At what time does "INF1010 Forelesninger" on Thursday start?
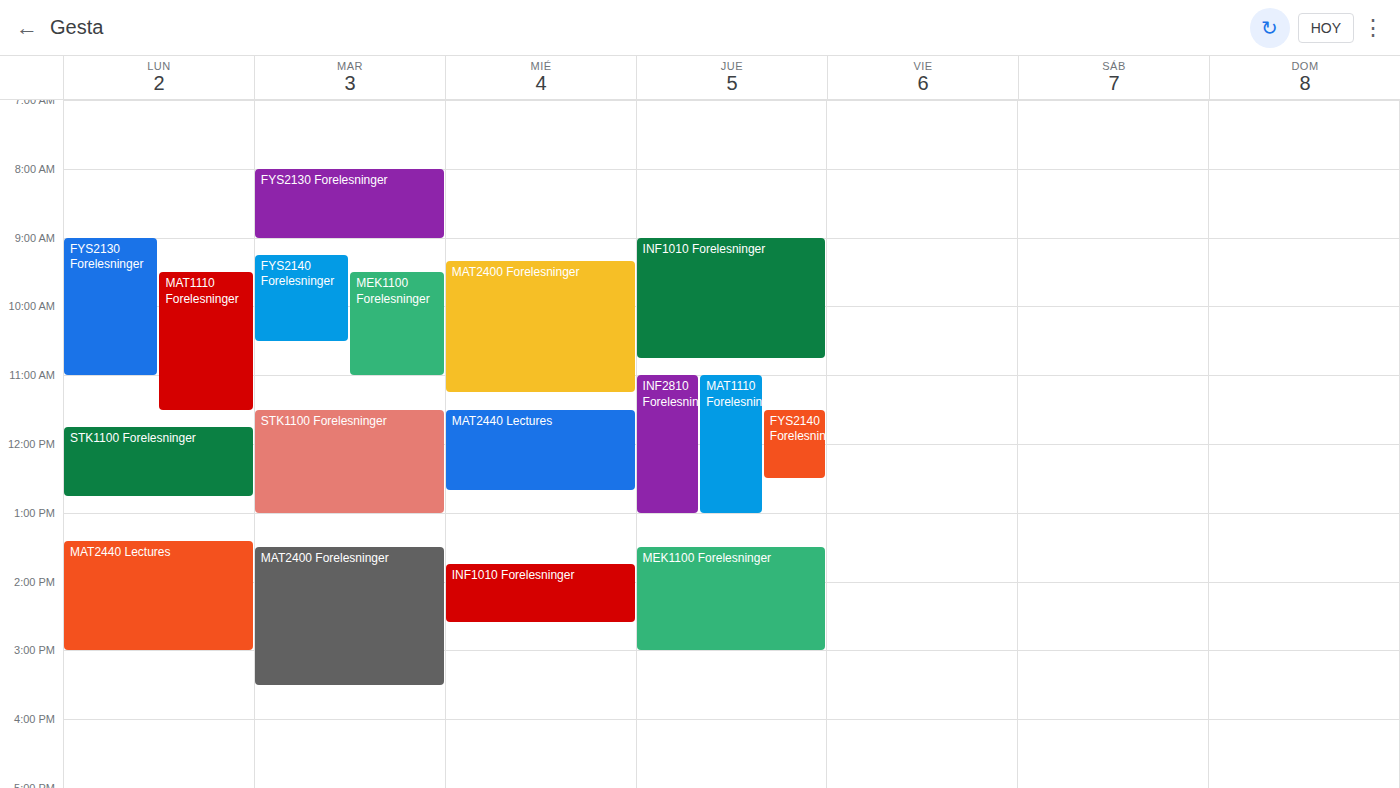
9:00 AM